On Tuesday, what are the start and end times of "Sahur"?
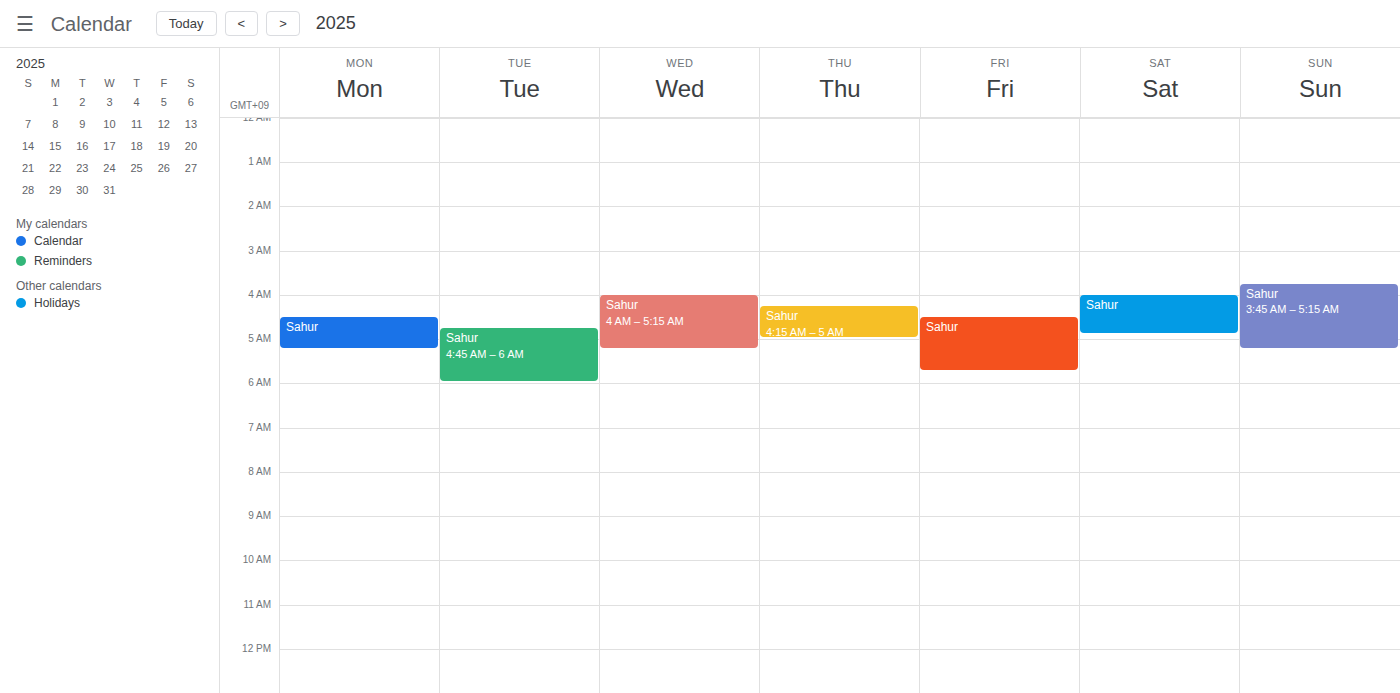
4:45 AM to 6:00 AM